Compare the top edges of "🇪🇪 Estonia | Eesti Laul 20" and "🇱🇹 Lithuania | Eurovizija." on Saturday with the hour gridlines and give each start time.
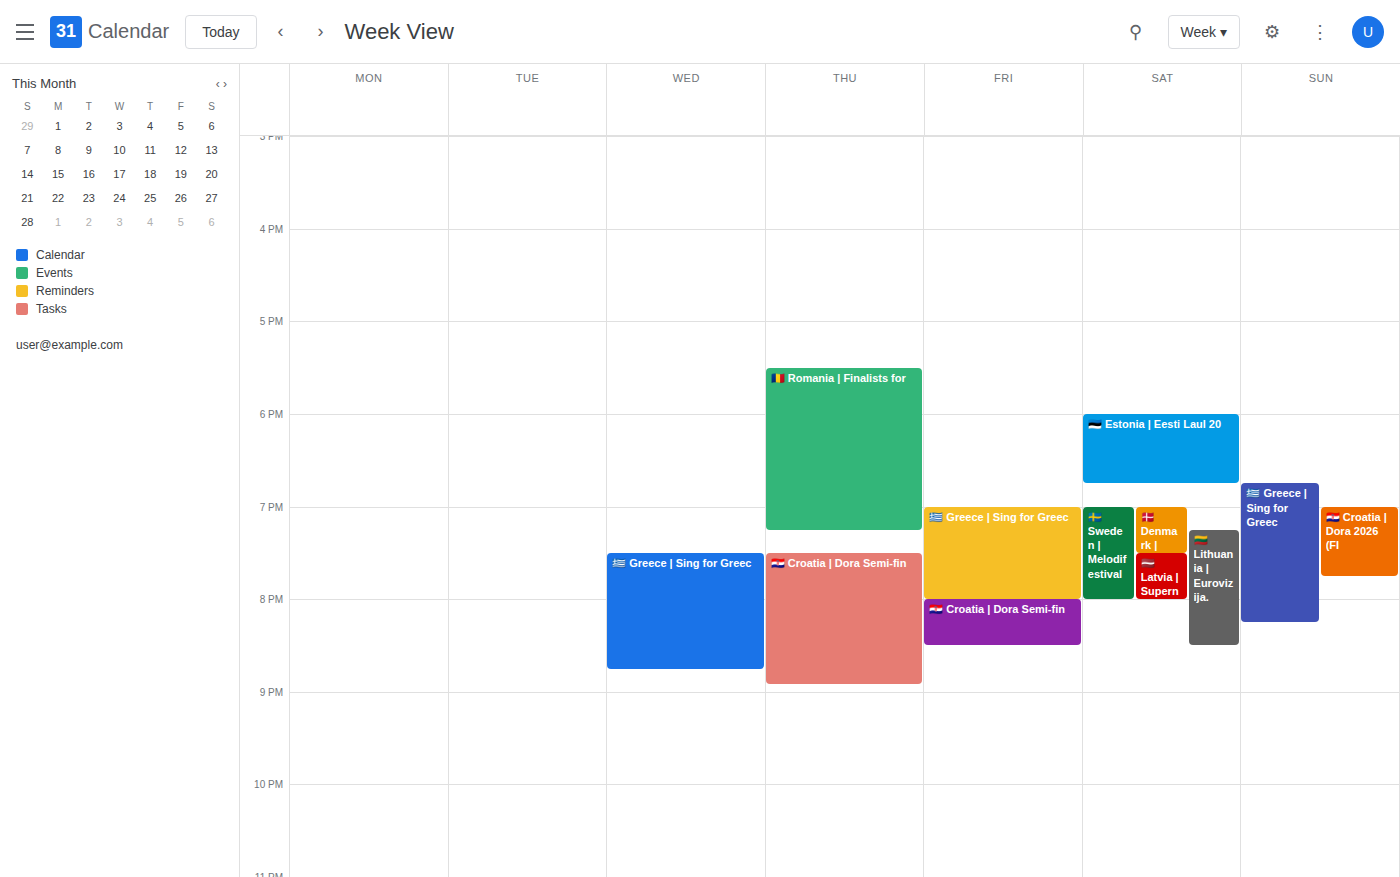
"🇪🇪 Estonia | Eesti Laul 20": 6:00 PM, exactly on the 6 PM line. "🇱🇹 Lithuania | Eurovizija.": 7:15 PM, neither: a quarter of the way from the 7 PM line to the 8 PM line.